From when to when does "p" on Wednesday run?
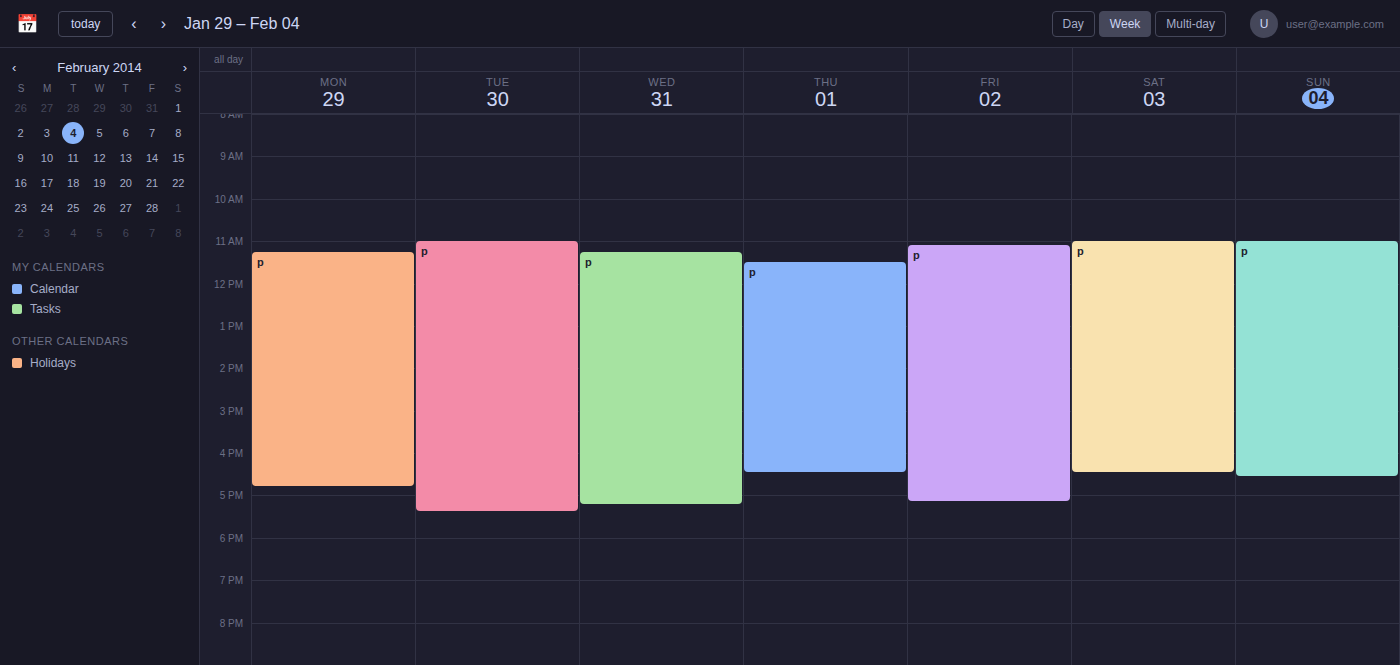
11:15 AM to 5:15 PM